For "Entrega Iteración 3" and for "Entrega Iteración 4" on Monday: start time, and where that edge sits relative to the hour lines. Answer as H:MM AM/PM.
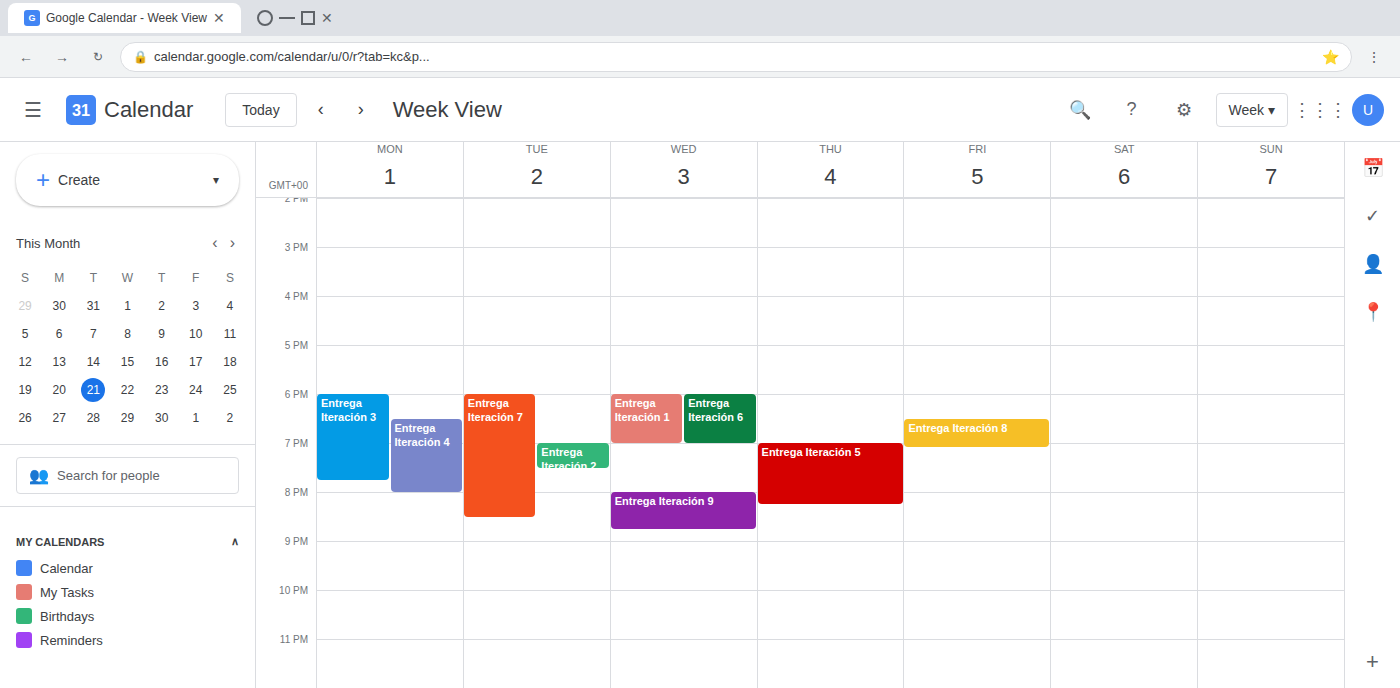
"Entrega Iteración 3": 6:00 PM, exactly on the 6 PM line. "Entrega Iteración 4": 6:30 PM, halfway between the 6 PM and 7 PM lines.